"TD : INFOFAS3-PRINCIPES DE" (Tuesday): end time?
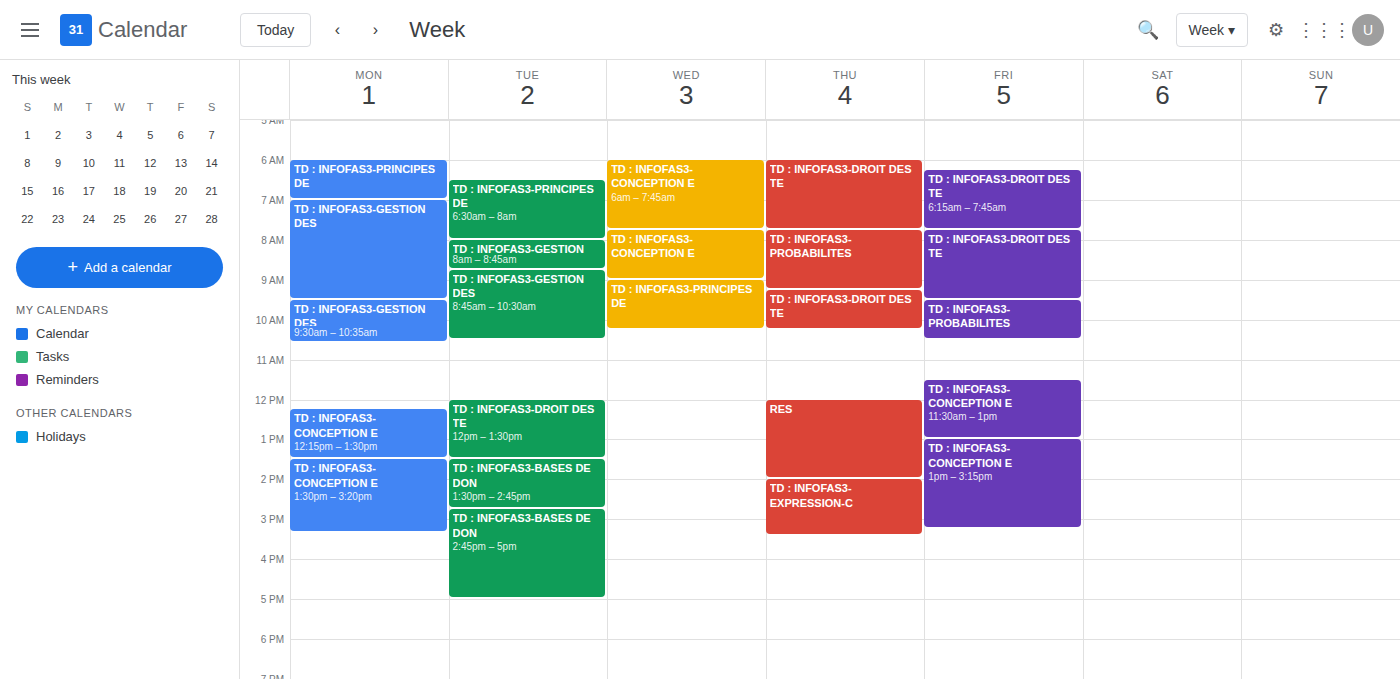
8:00 AM